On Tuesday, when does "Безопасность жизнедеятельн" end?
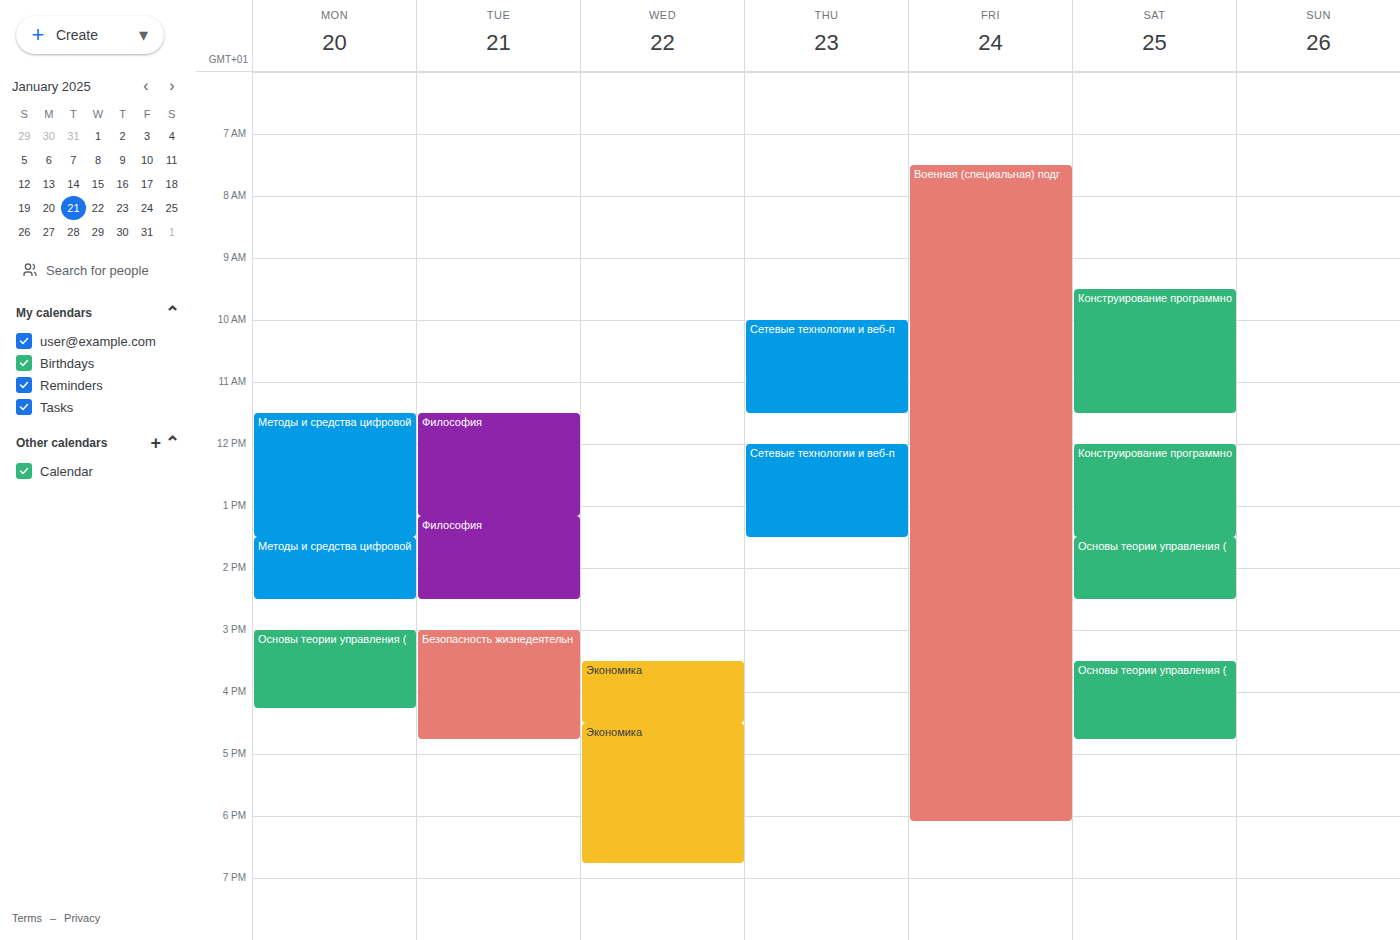
16:45